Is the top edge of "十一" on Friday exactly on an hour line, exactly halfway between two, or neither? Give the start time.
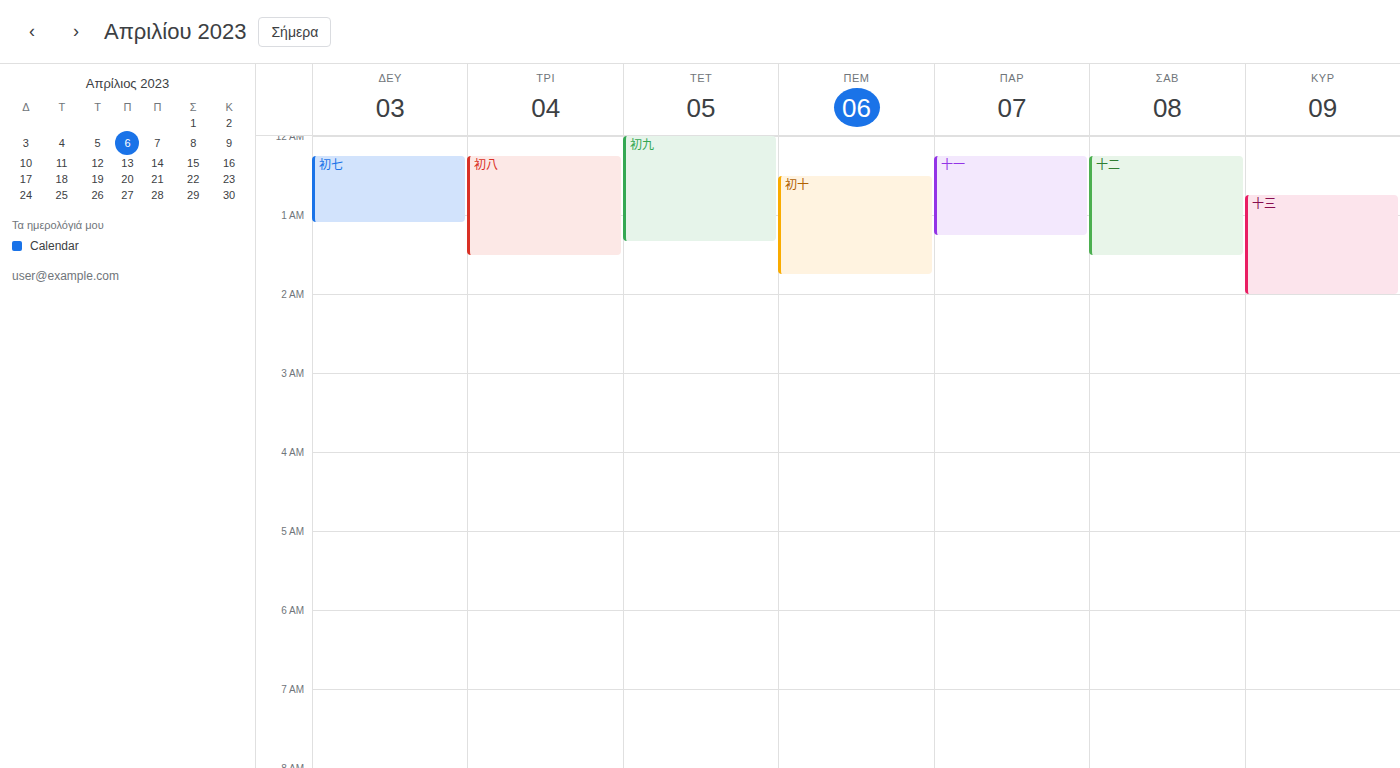
12:15 AM -- neither: a quarter of the way from the 12 AM line to the 1 AM line.